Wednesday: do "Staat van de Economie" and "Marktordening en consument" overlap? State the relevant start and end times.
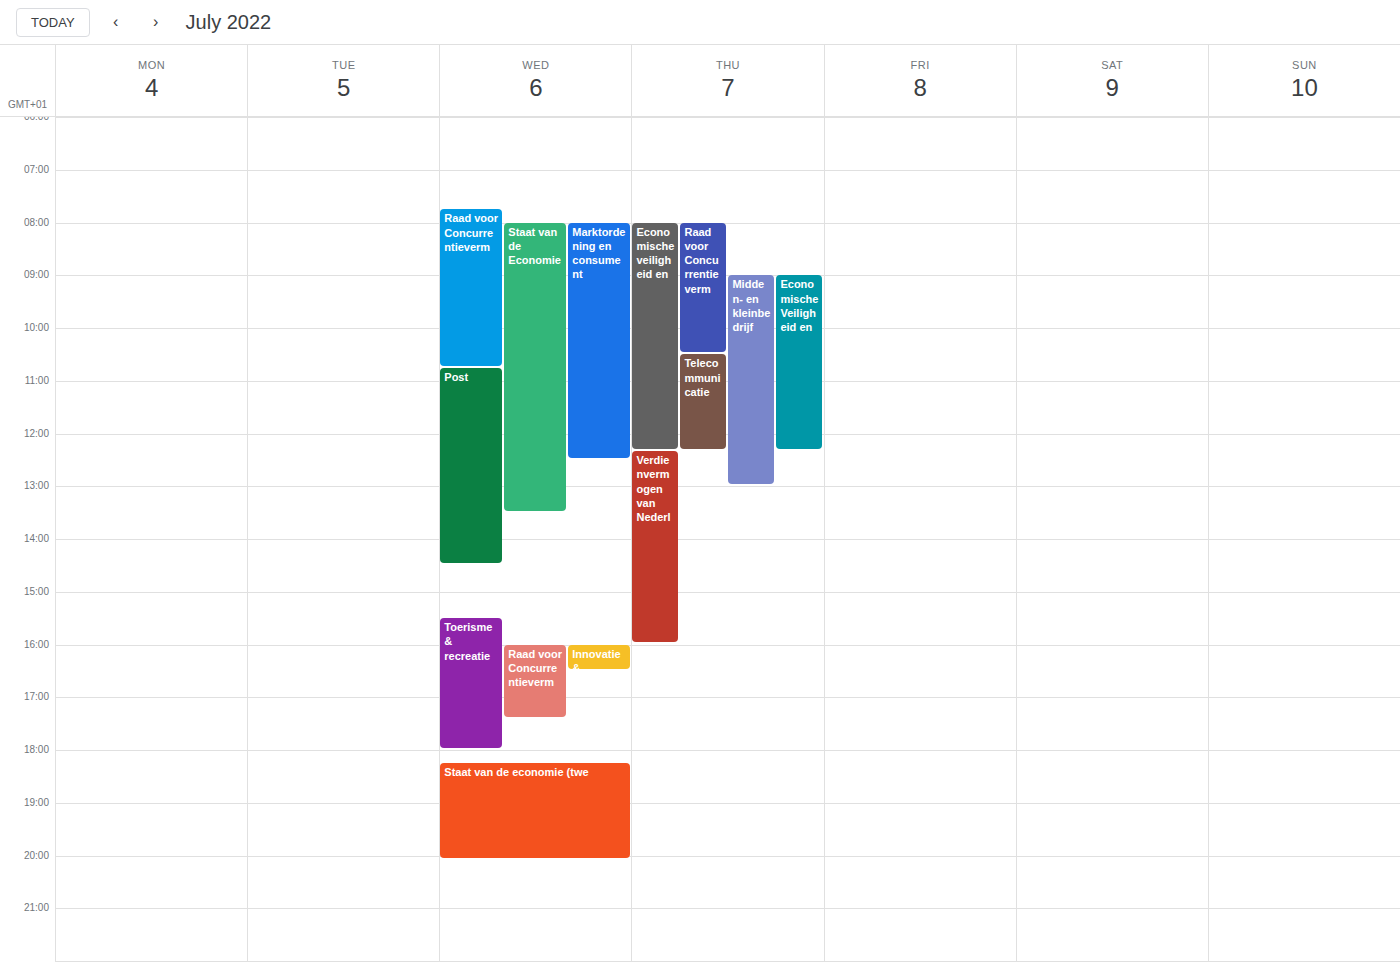
"Marktordening en consument" runs 8:00 AM to 12:30 PM, inside "Staat van de Economie" -- they overlap.